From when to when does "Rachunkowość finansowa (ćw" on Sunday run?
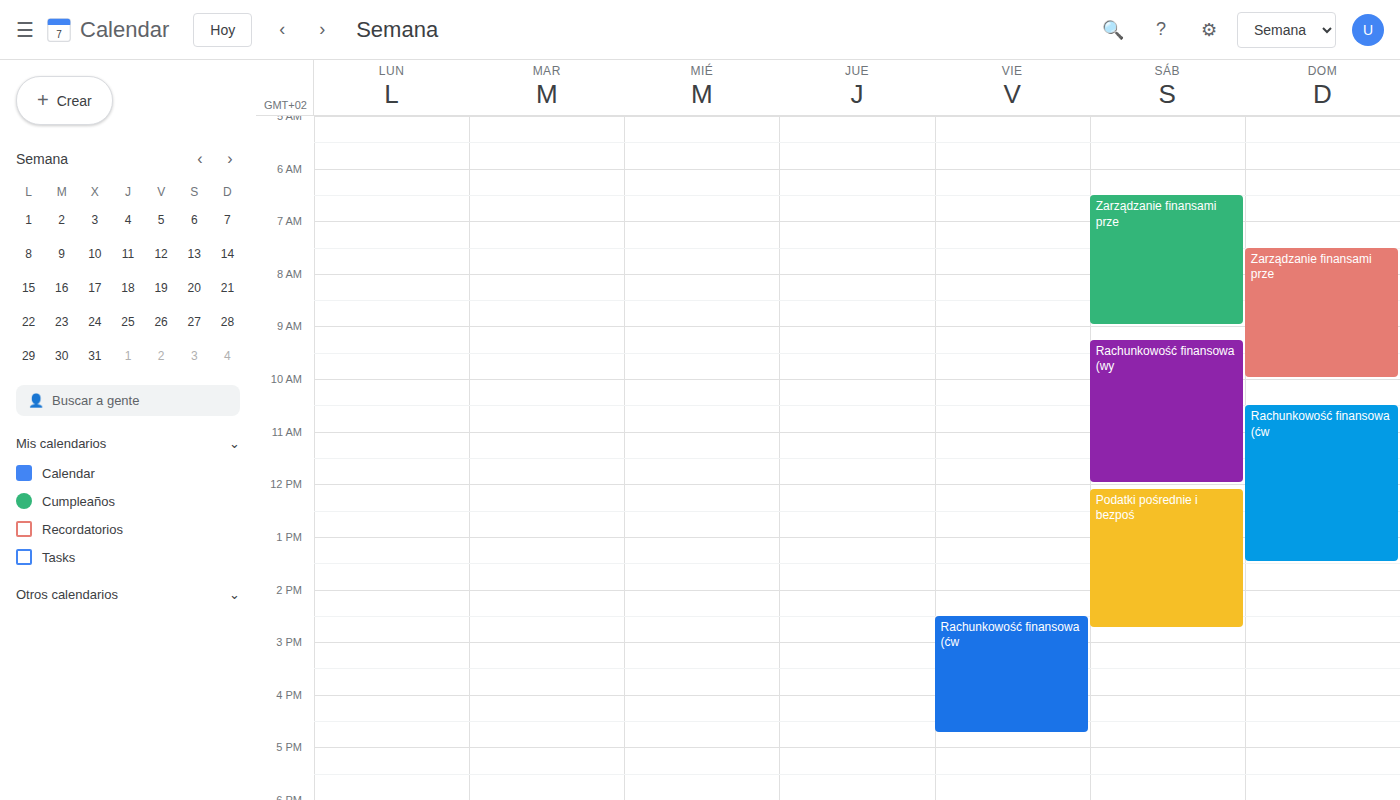
10:30 AM to 1:30 PM